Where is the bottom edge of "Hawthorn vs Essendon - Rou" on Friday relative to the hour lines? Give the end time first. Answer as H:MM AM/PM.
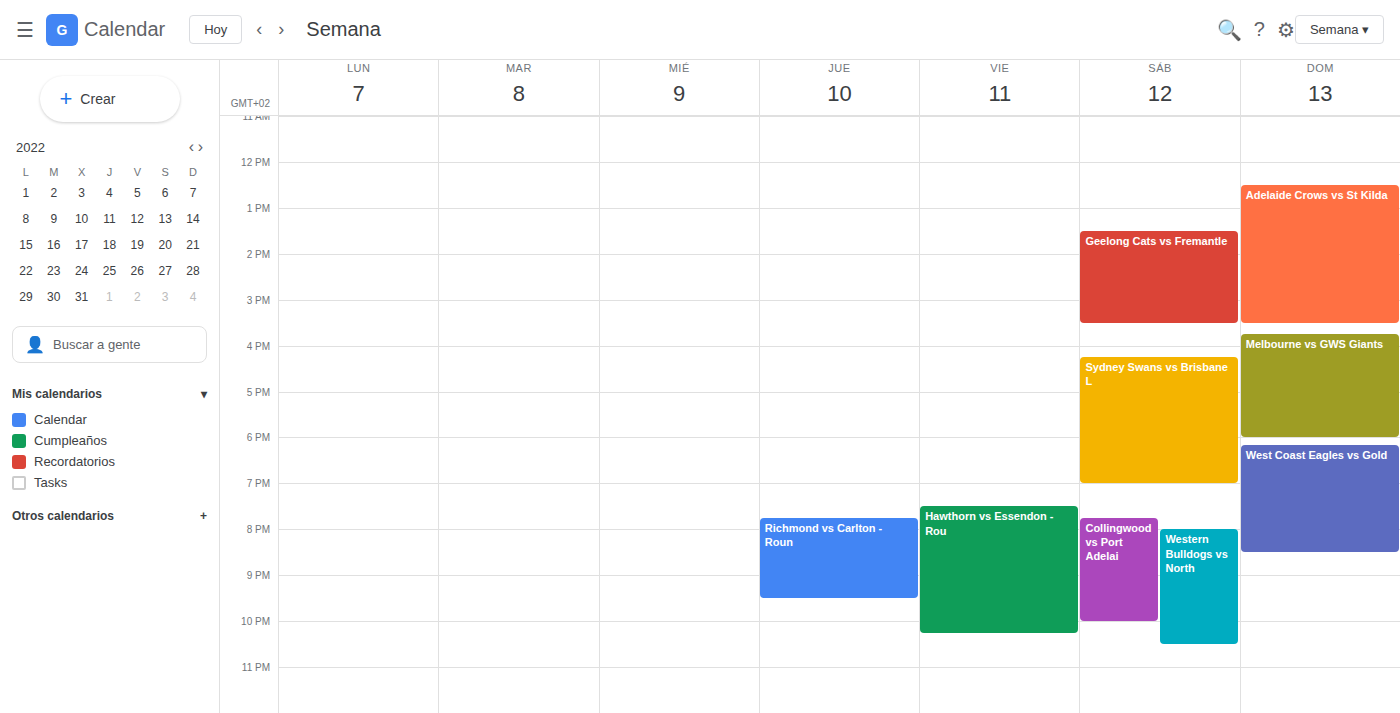
10:15 PM -- neither: a quarter of the way from the 10 PM line to the 11 PM line.